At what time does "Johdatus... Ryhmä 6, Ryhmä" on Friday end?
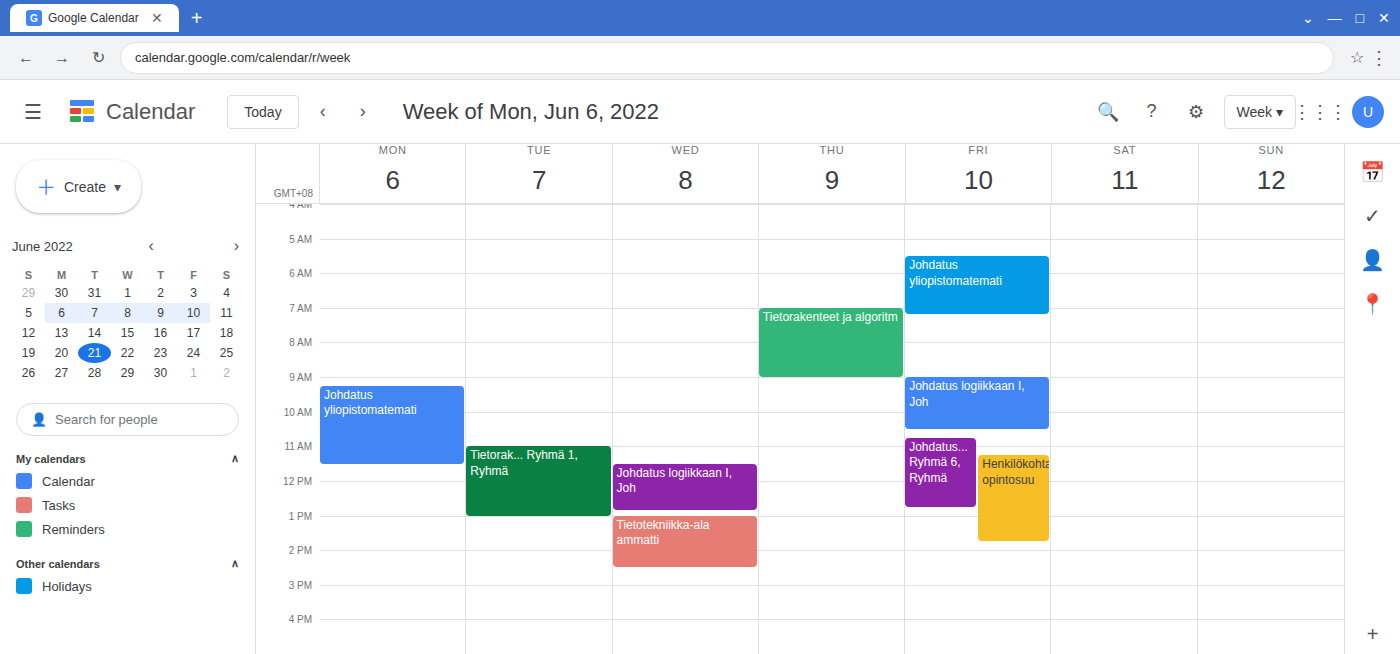
12:45 PM